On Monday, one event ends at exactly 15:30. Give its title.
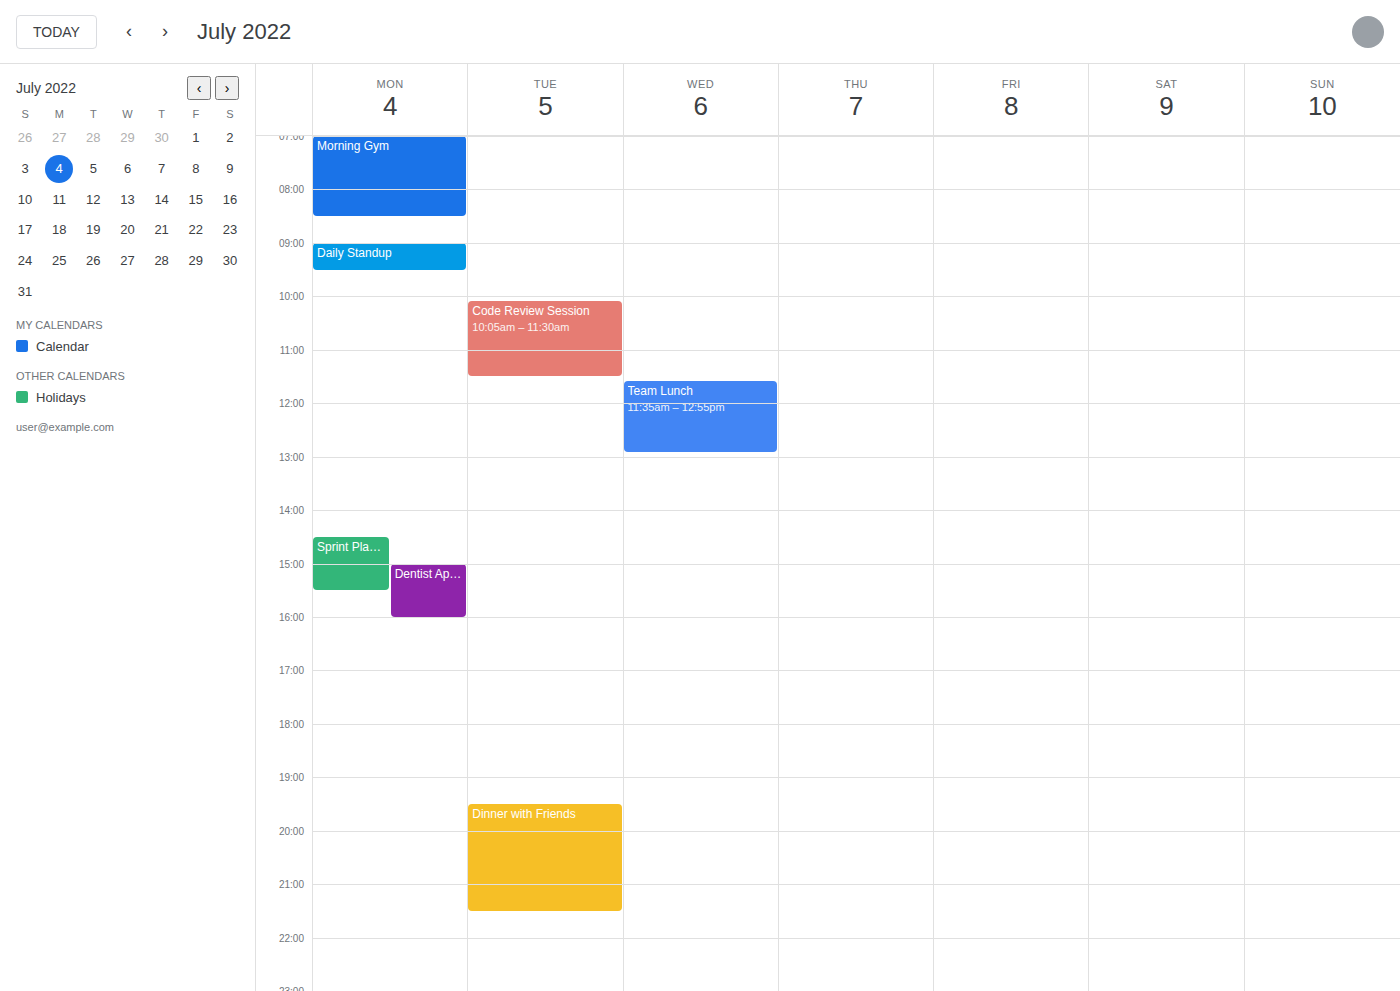
"Sprint Planning"